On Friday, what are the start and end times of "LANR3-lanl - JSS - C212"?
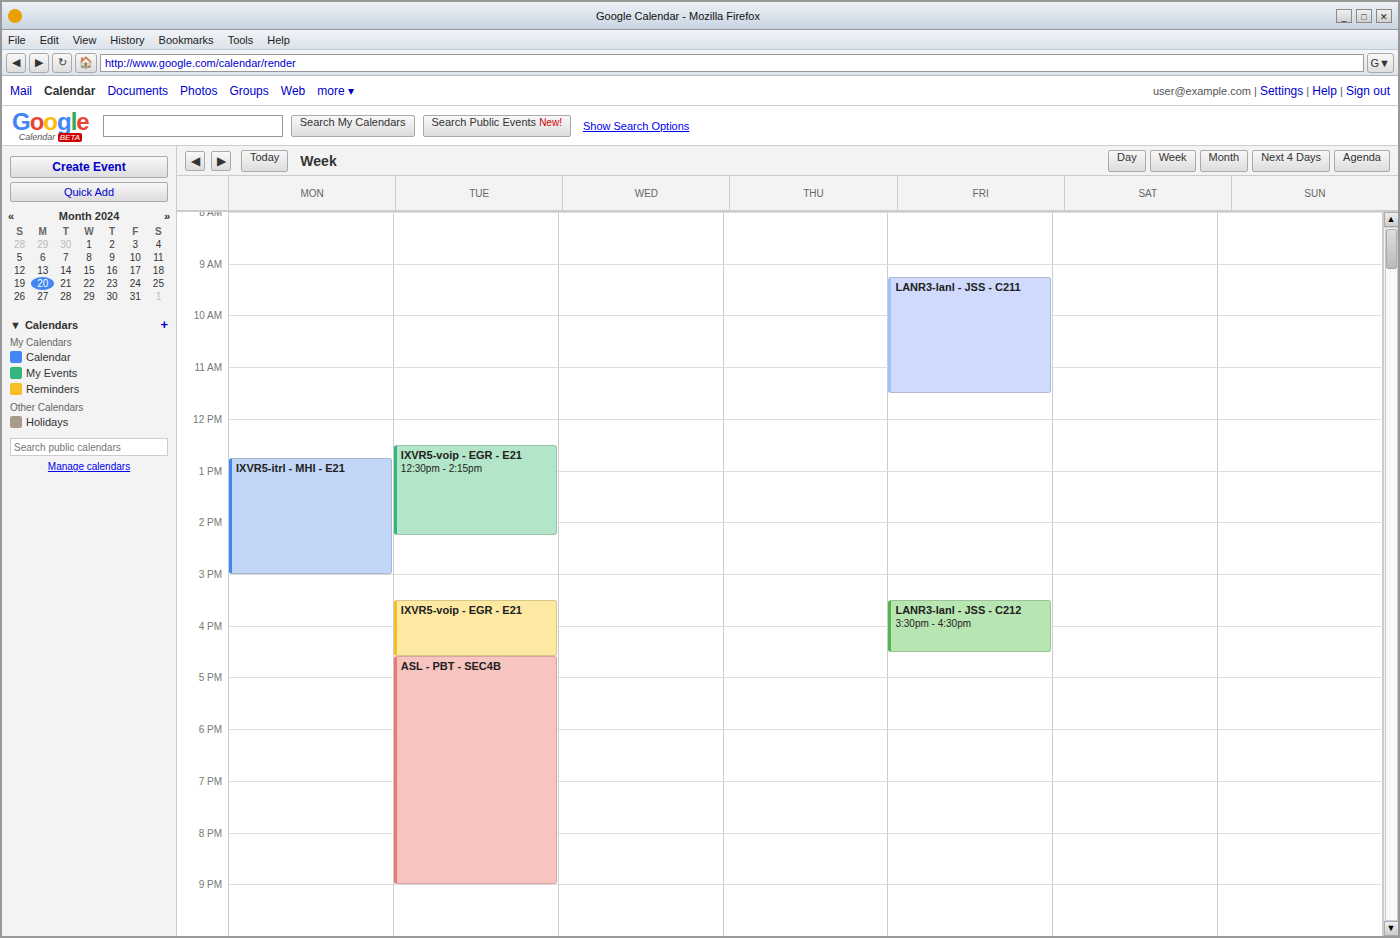
3:30 PM to 4:30 PM